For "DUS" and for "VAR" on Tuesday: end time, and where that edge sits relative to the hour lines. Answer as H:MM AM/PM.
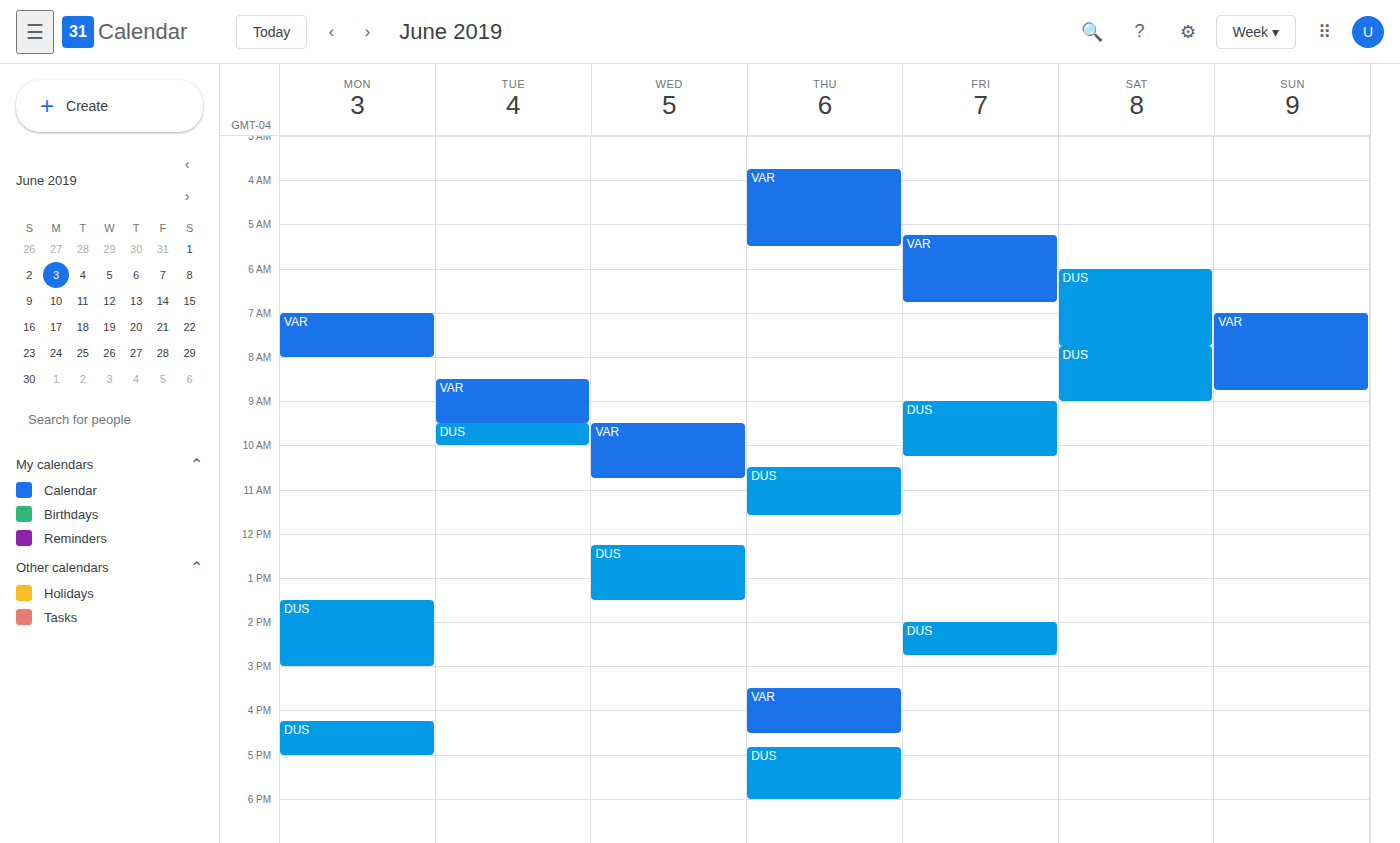
"DUS": 10:00 AM, exactly on the 10 AM line. "VAR": 9:30 AM, halfway between the 9 AM and 10 AM lines.